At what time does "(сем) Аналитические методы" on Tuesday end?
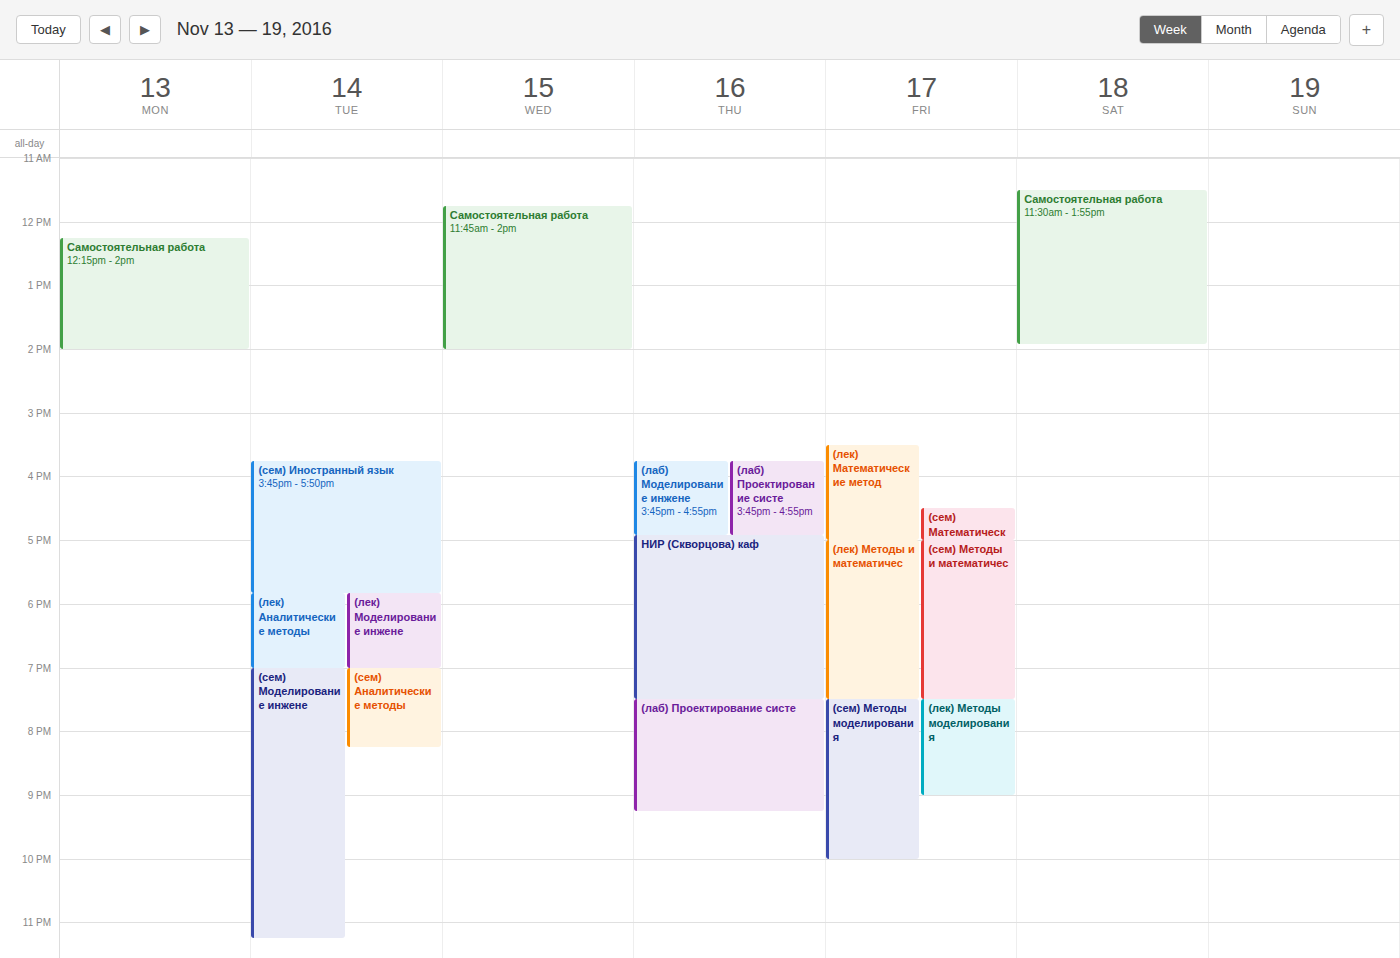
8:15 PM